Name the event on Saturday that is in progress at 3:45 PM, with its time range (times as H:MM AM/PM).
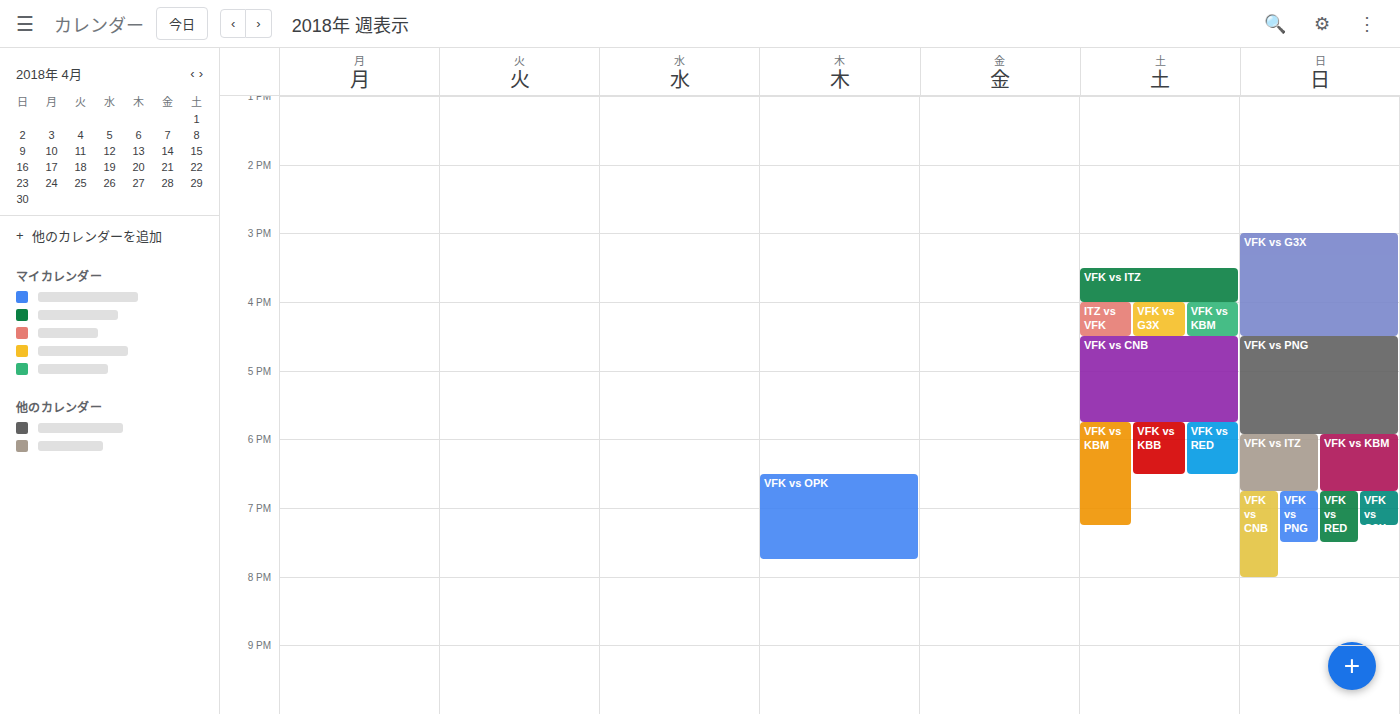
"VFK vs ITZ", 3:30 PM to 4:00 PM